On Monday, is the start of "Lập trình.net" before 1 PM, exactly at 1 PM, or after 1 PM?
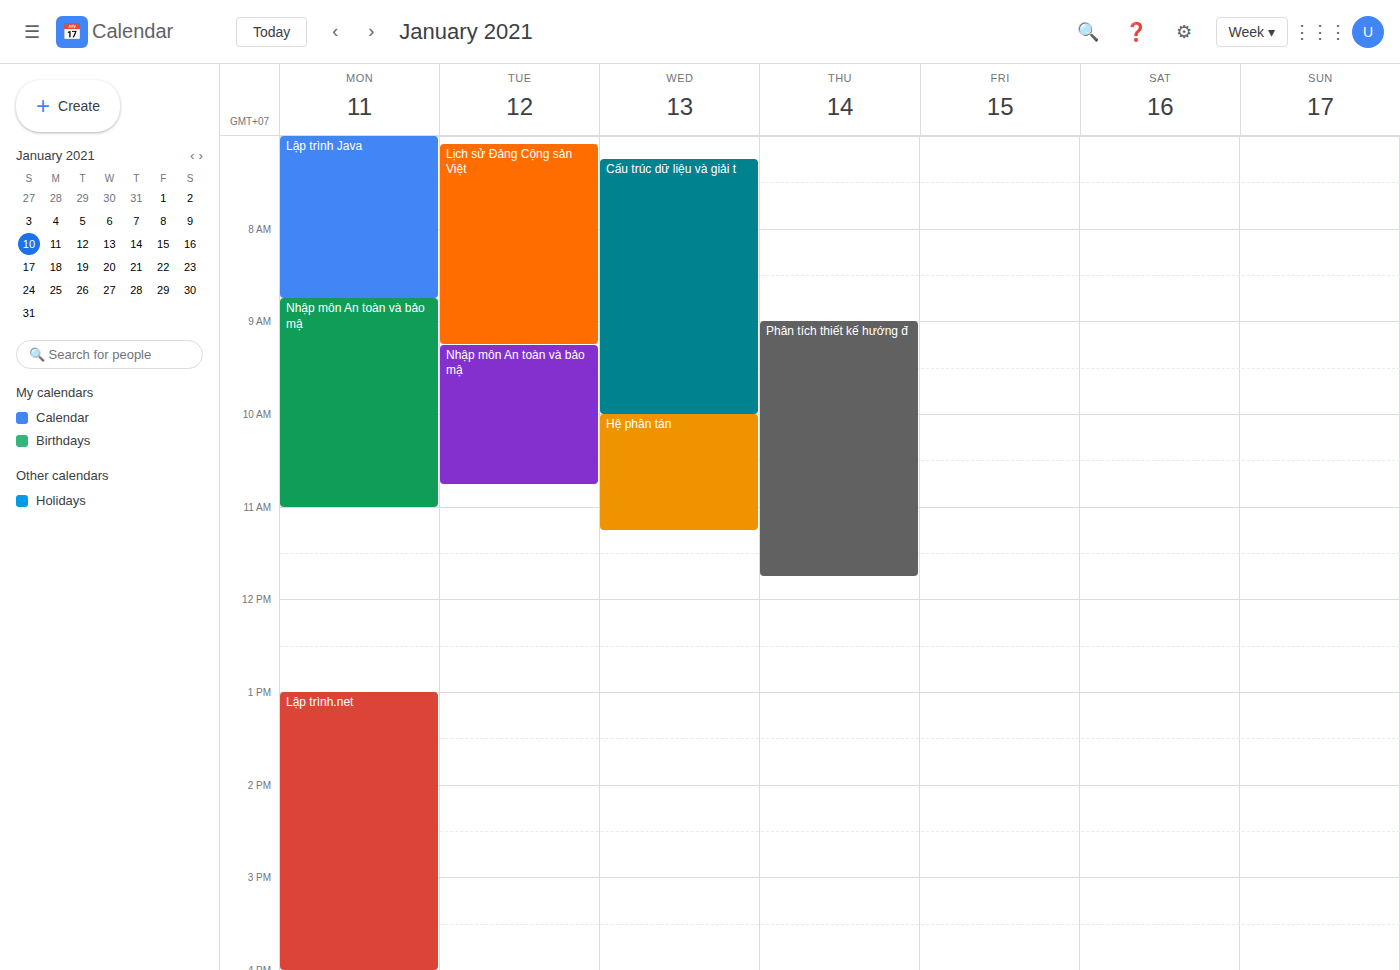
1:00 PM -- exactly at 1 PM, on the 1 PM line.